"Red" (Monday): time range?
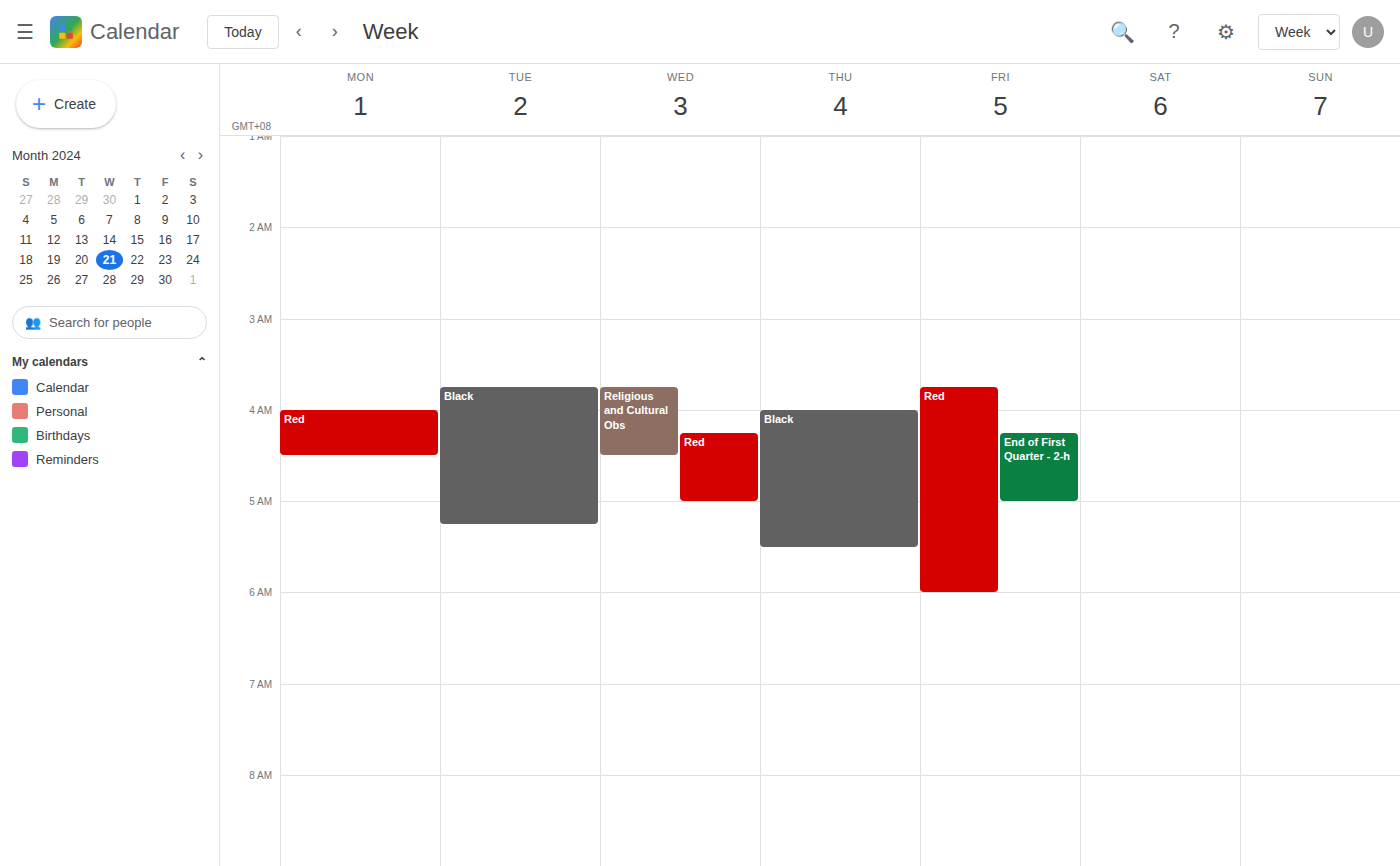
4:00 AM to 4:30 AM